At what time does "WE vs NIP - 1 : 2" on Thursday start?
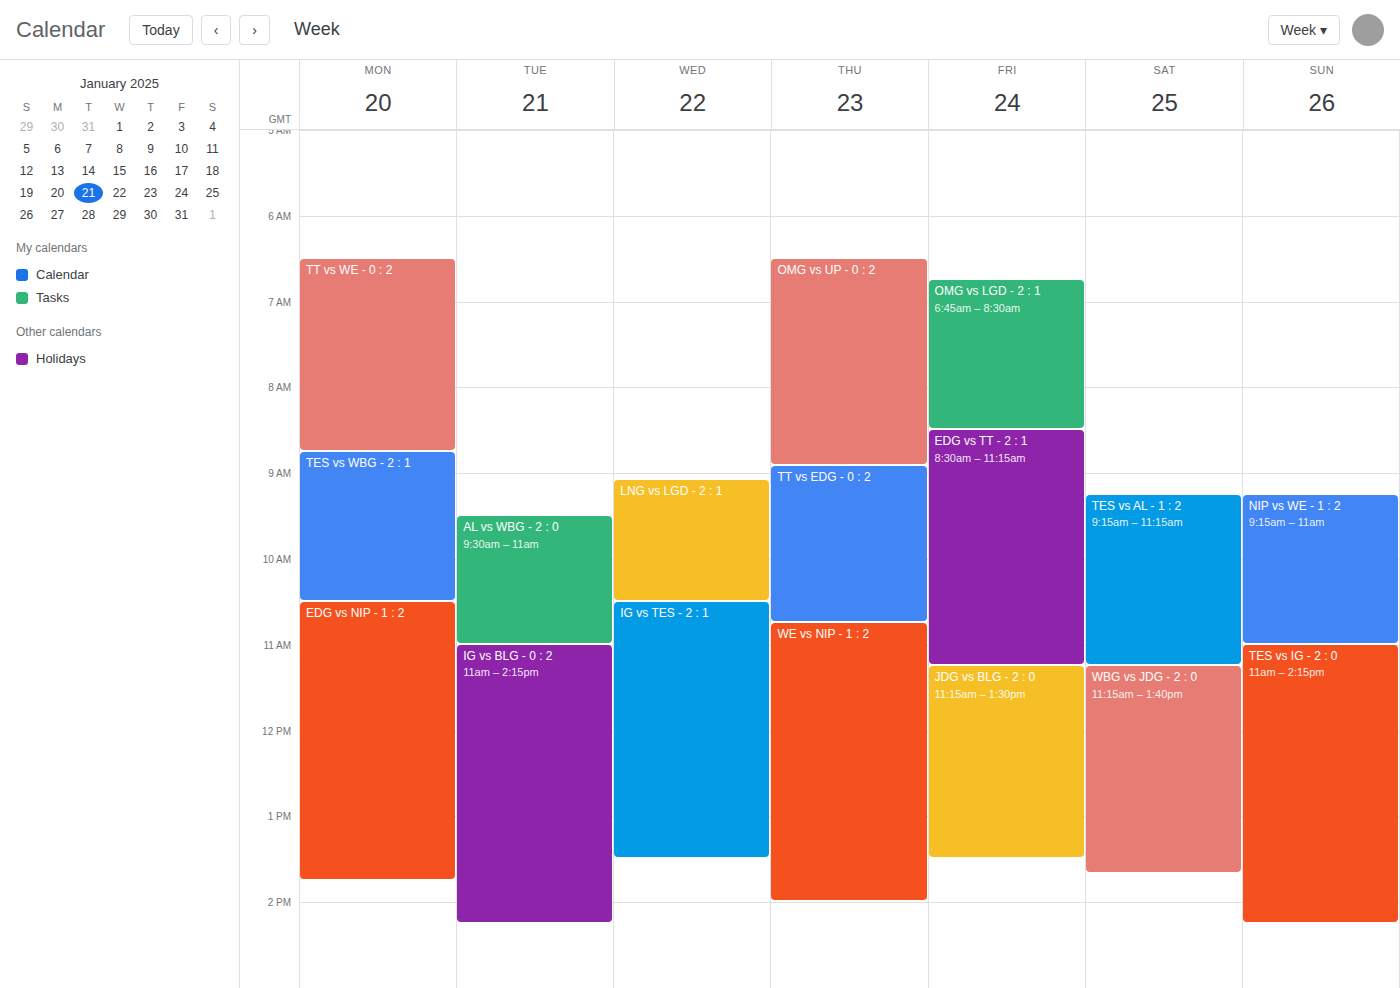
10:45 AM